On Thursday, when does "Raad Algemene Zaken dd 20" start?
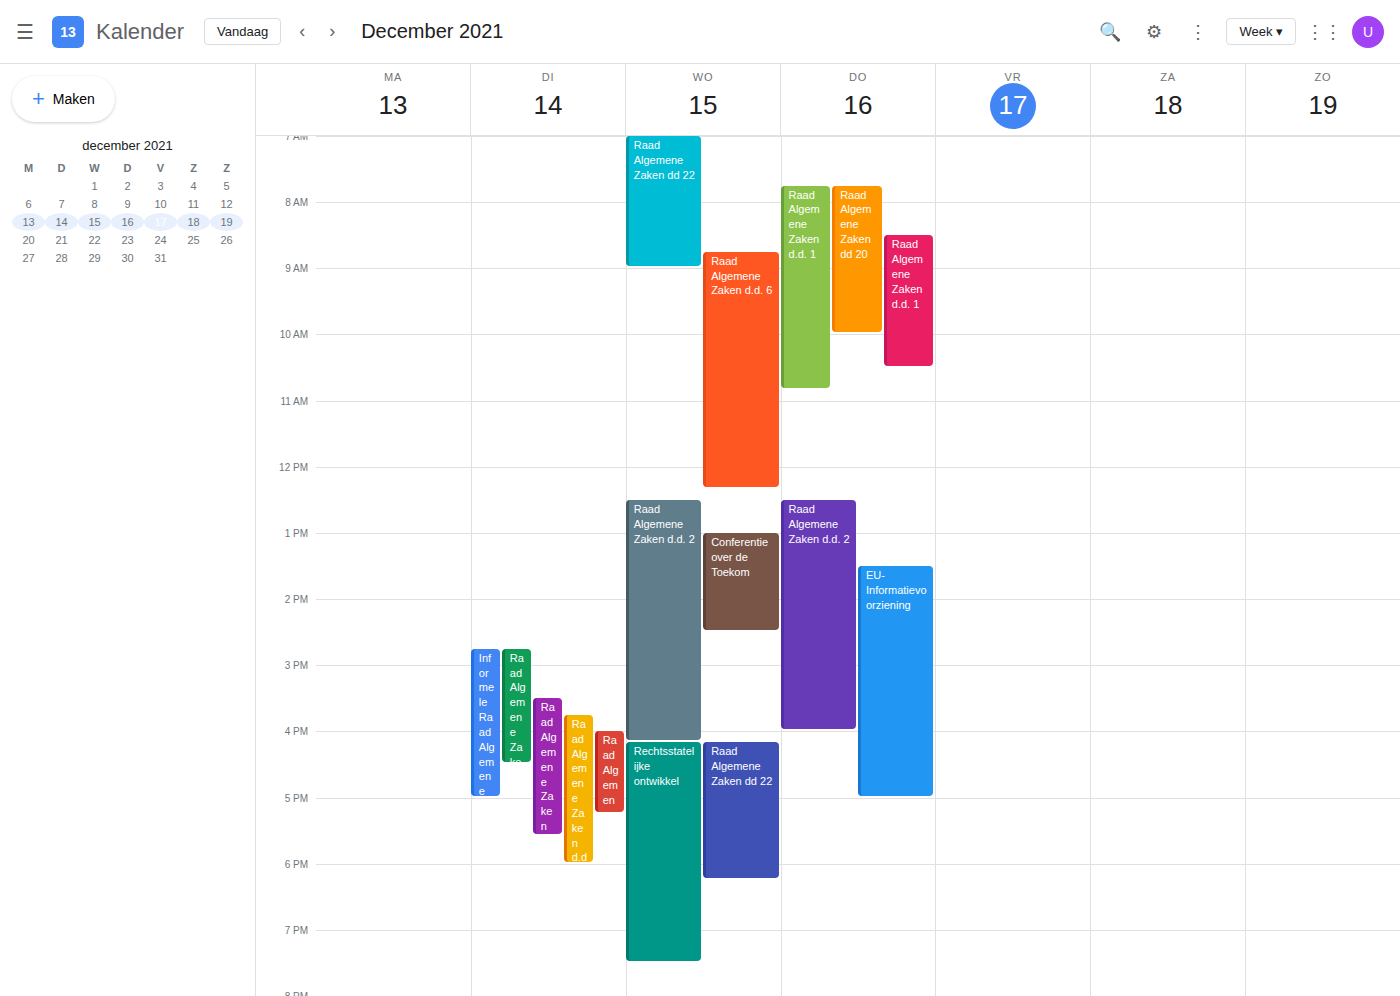
07:45